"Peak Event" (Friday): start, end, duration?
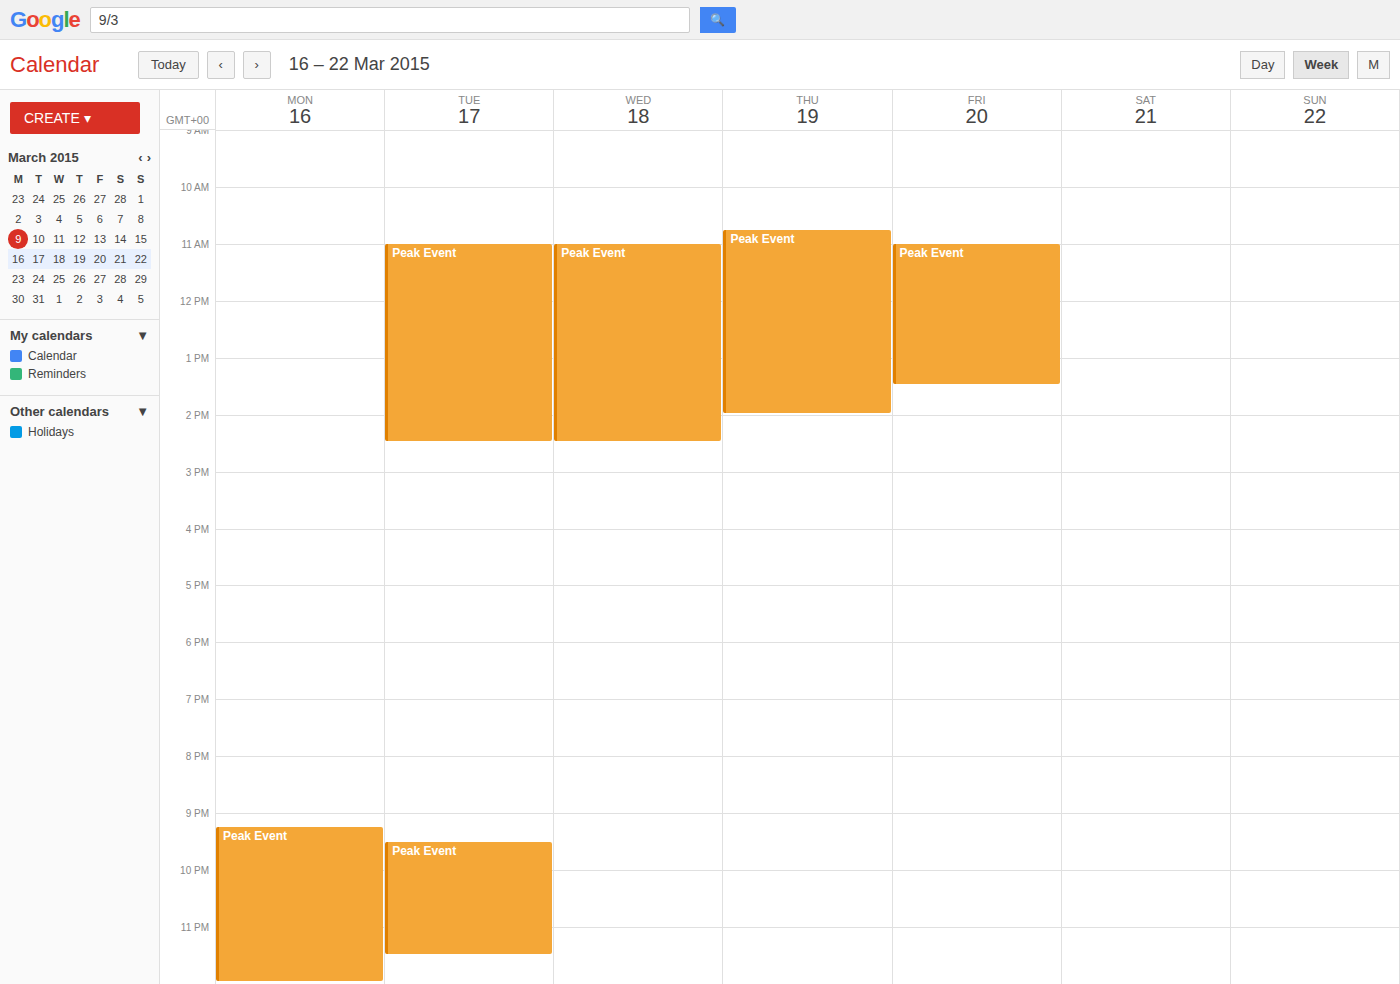
11:00 AM to 1:30 PM, 2 hours 30 minutes